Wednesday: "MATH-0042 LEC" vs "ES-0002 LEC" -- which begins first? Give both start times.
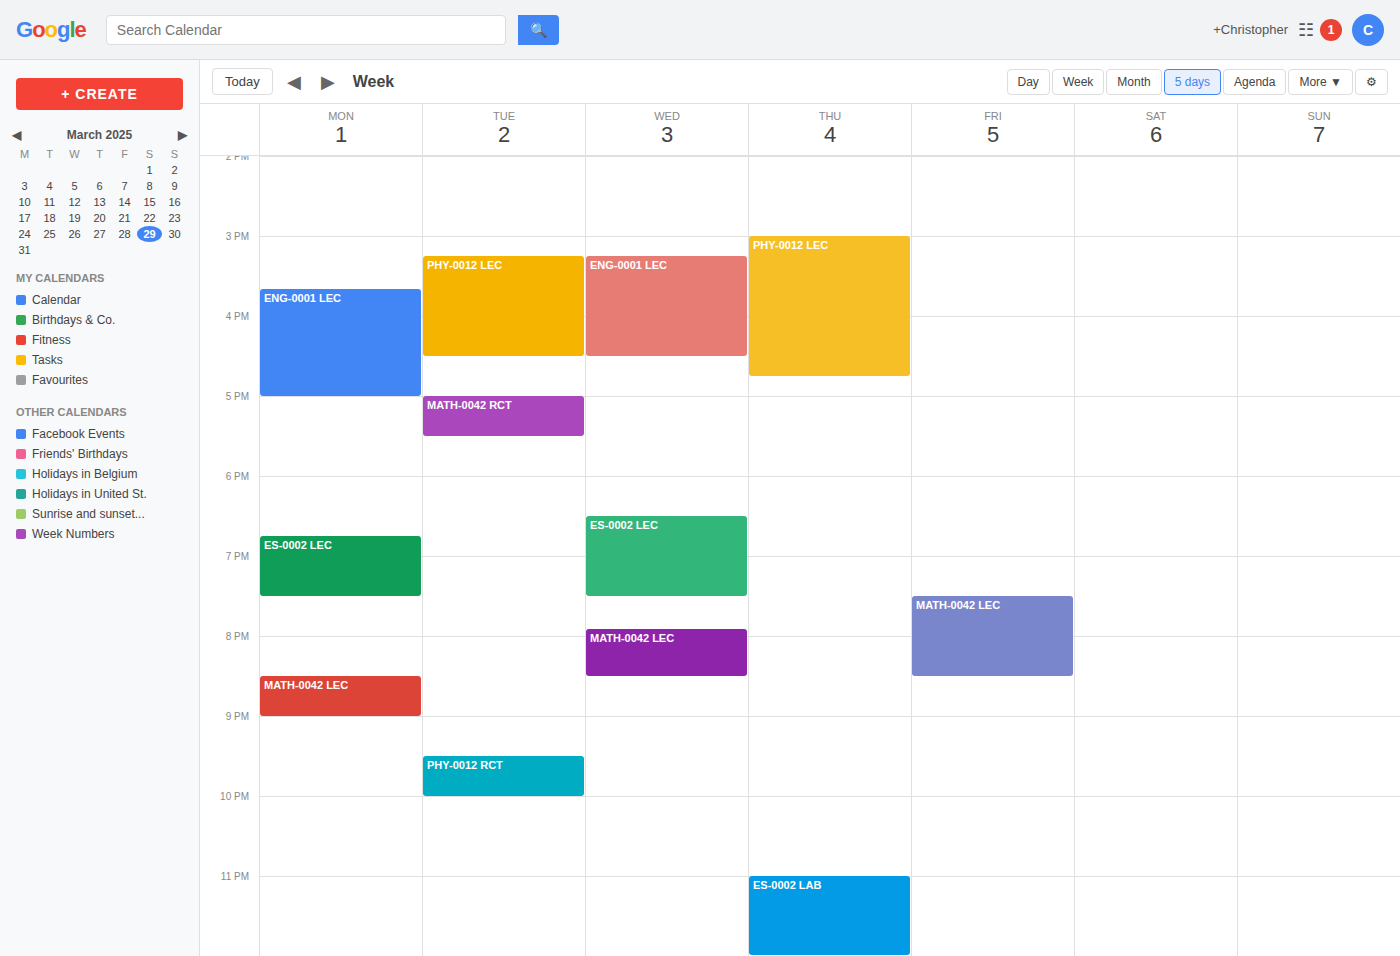
"ES-0002 LEC" 6:30 PM; "MATH-0042 LEC" 7:55 PM.